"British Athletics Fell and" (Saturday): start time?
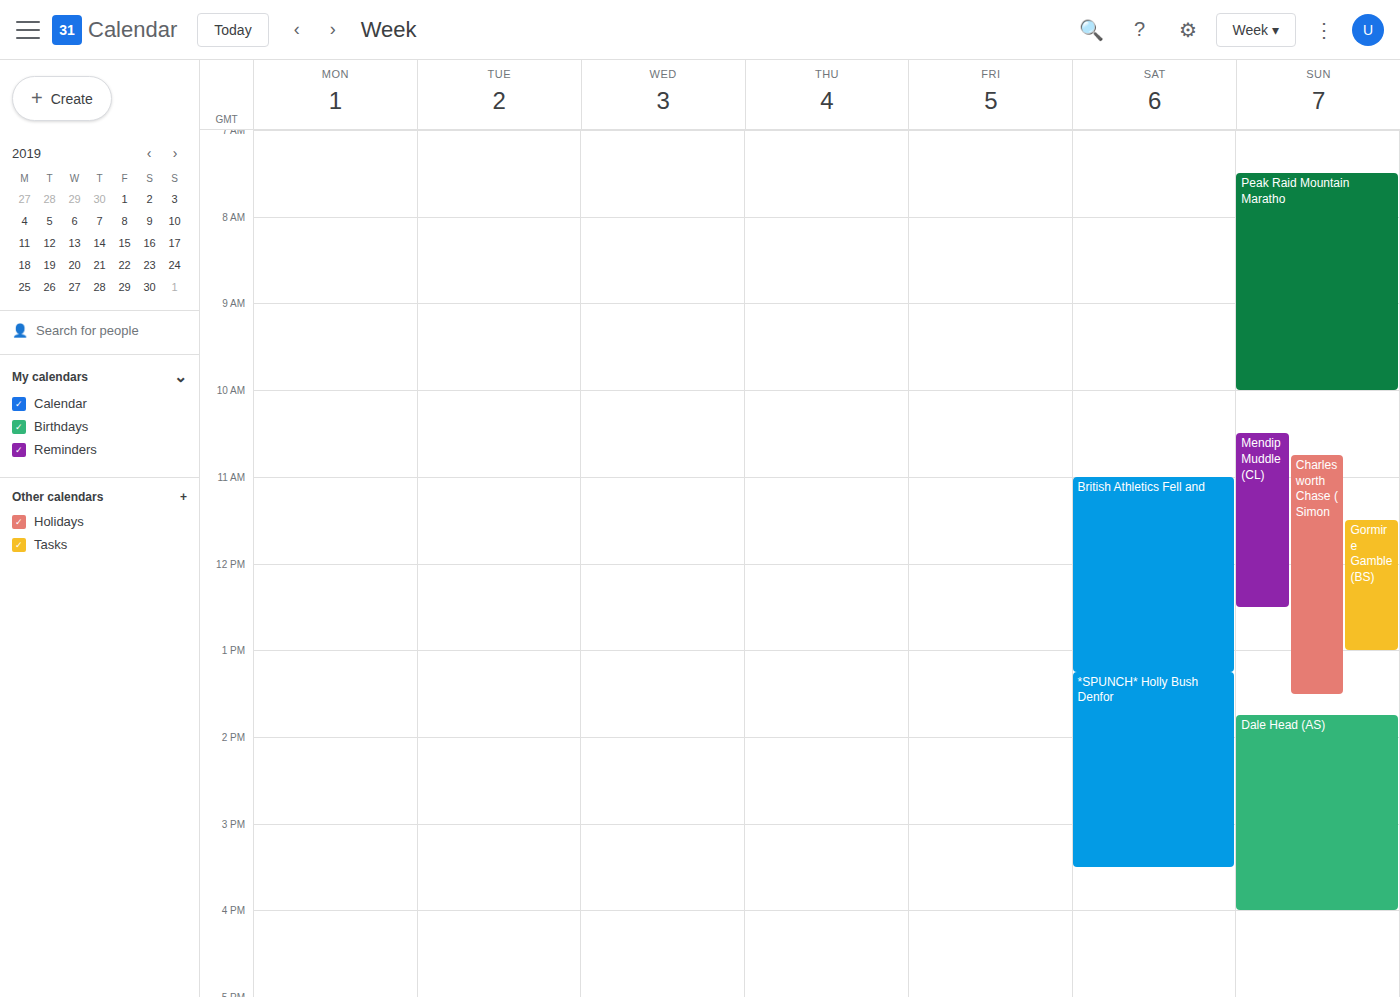
11:00 AM